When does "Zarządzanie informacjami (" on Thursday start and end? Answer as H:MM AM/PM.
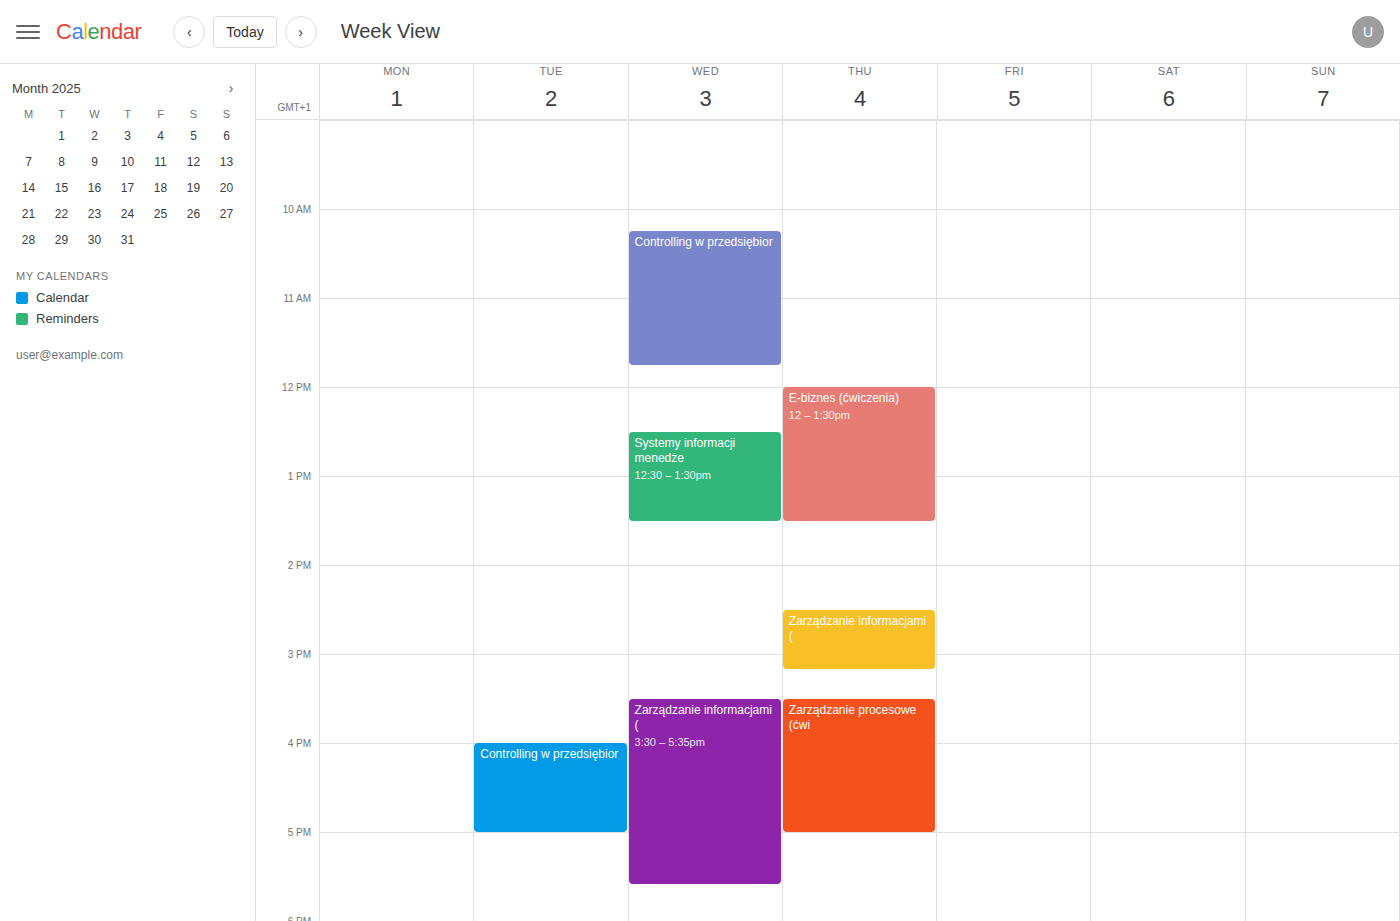
2:30 PM to 3:10 PM